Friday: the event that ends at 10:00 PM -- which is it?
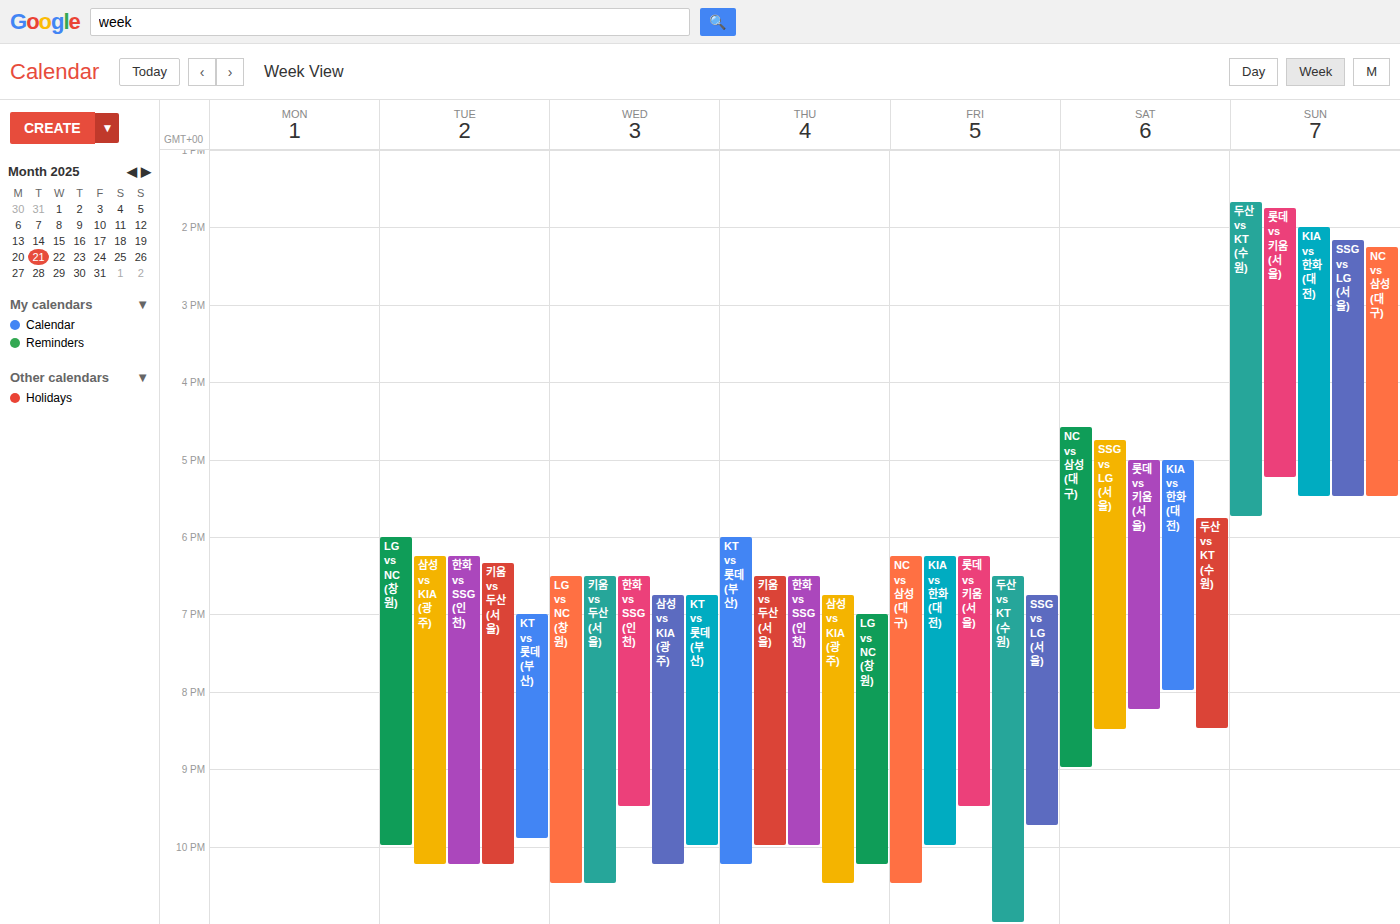
"KIA vs 한화 (대전)"